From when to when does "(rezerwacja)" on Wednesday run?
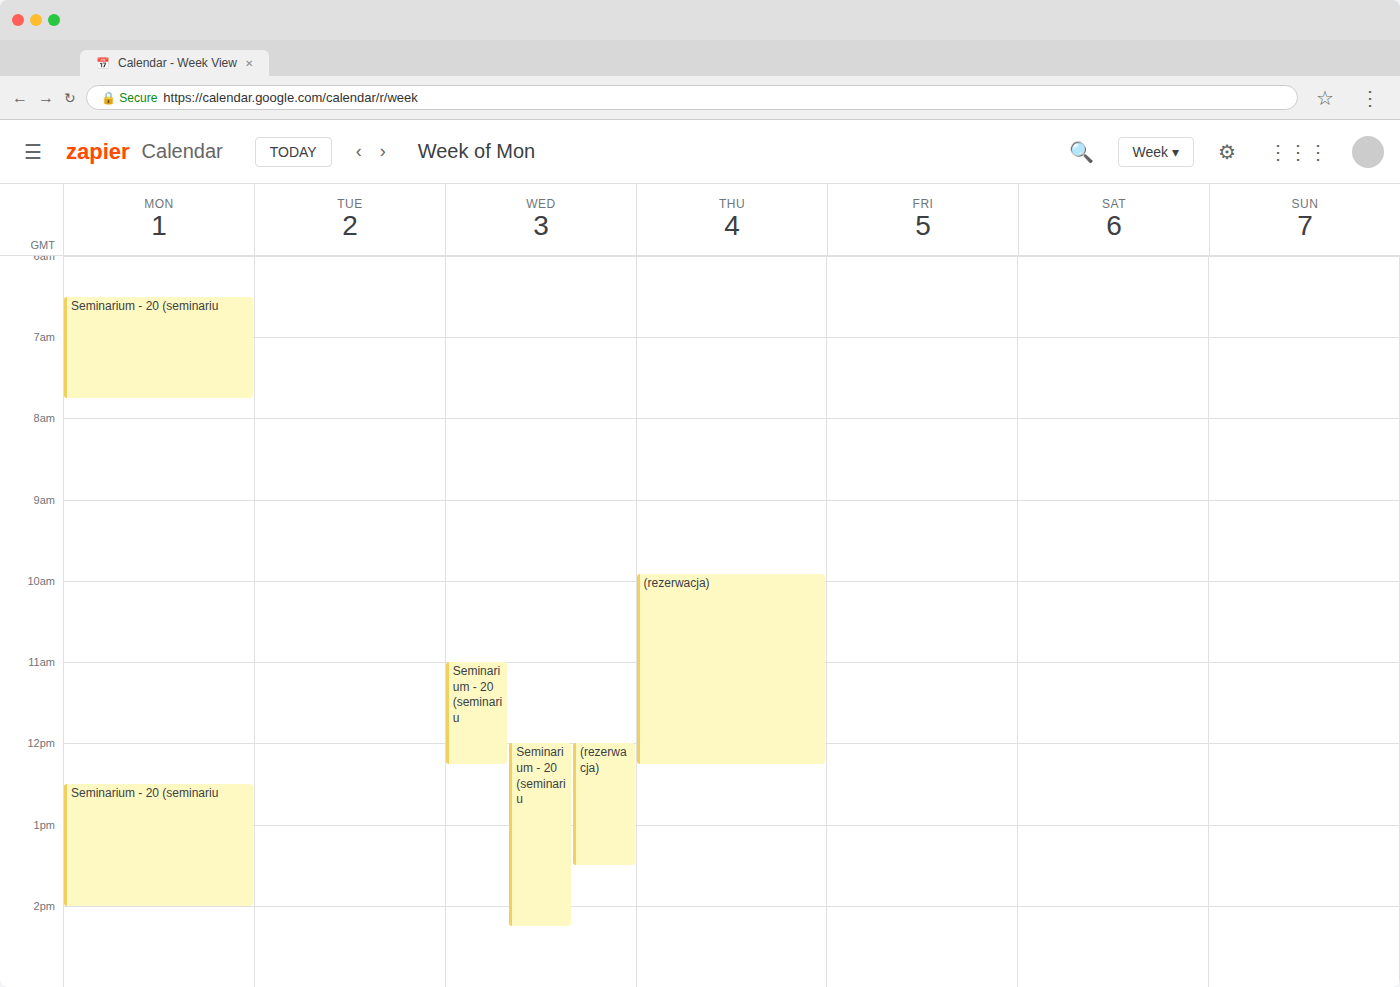
12:00 PM to 1:30 PM